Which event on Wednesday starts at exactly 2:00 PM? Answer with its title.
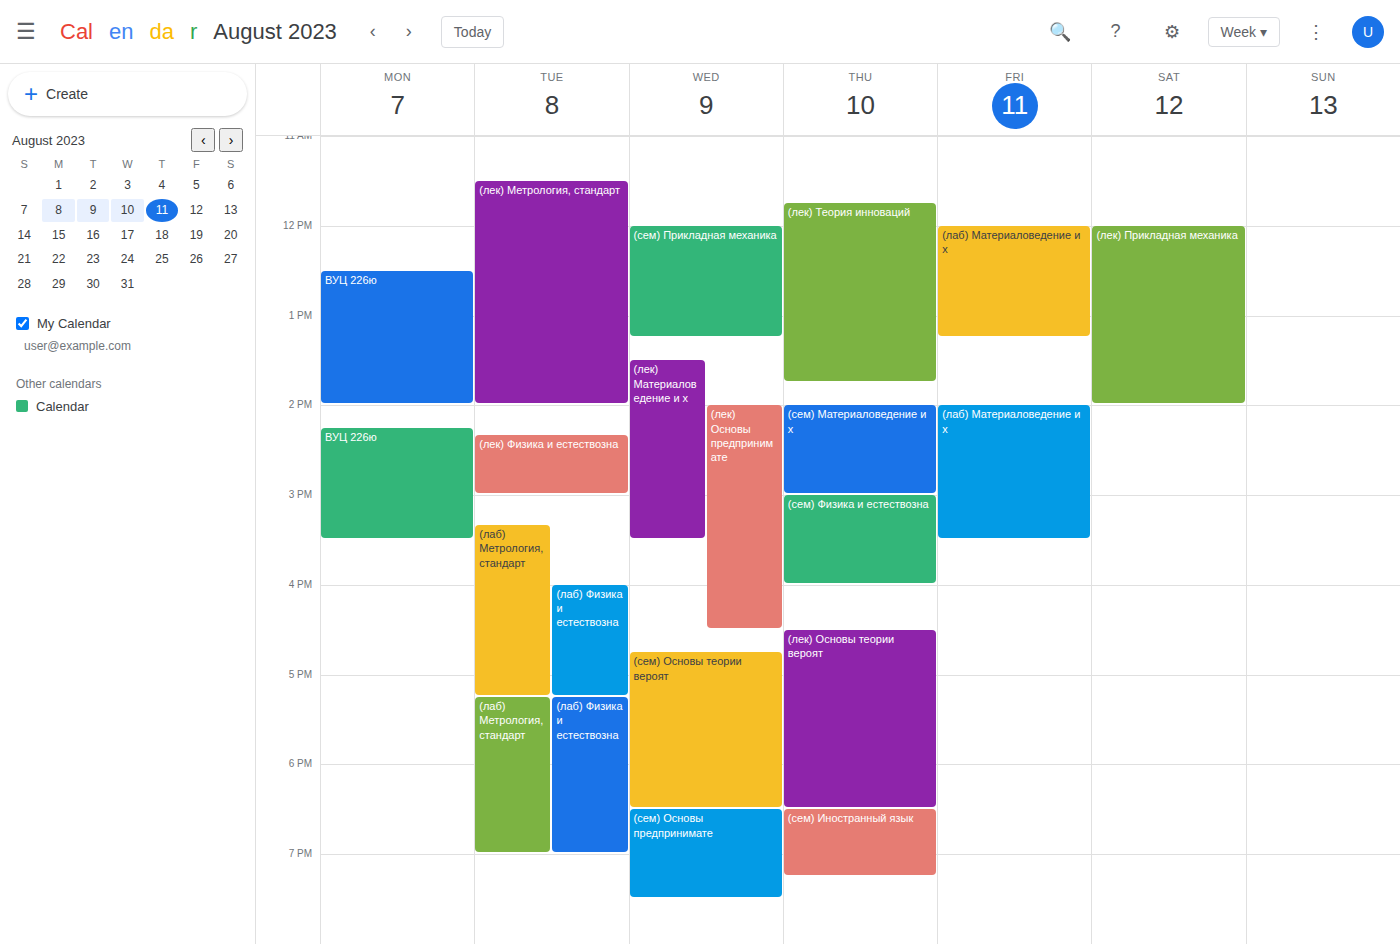
"(лек) Основы предпринимате"